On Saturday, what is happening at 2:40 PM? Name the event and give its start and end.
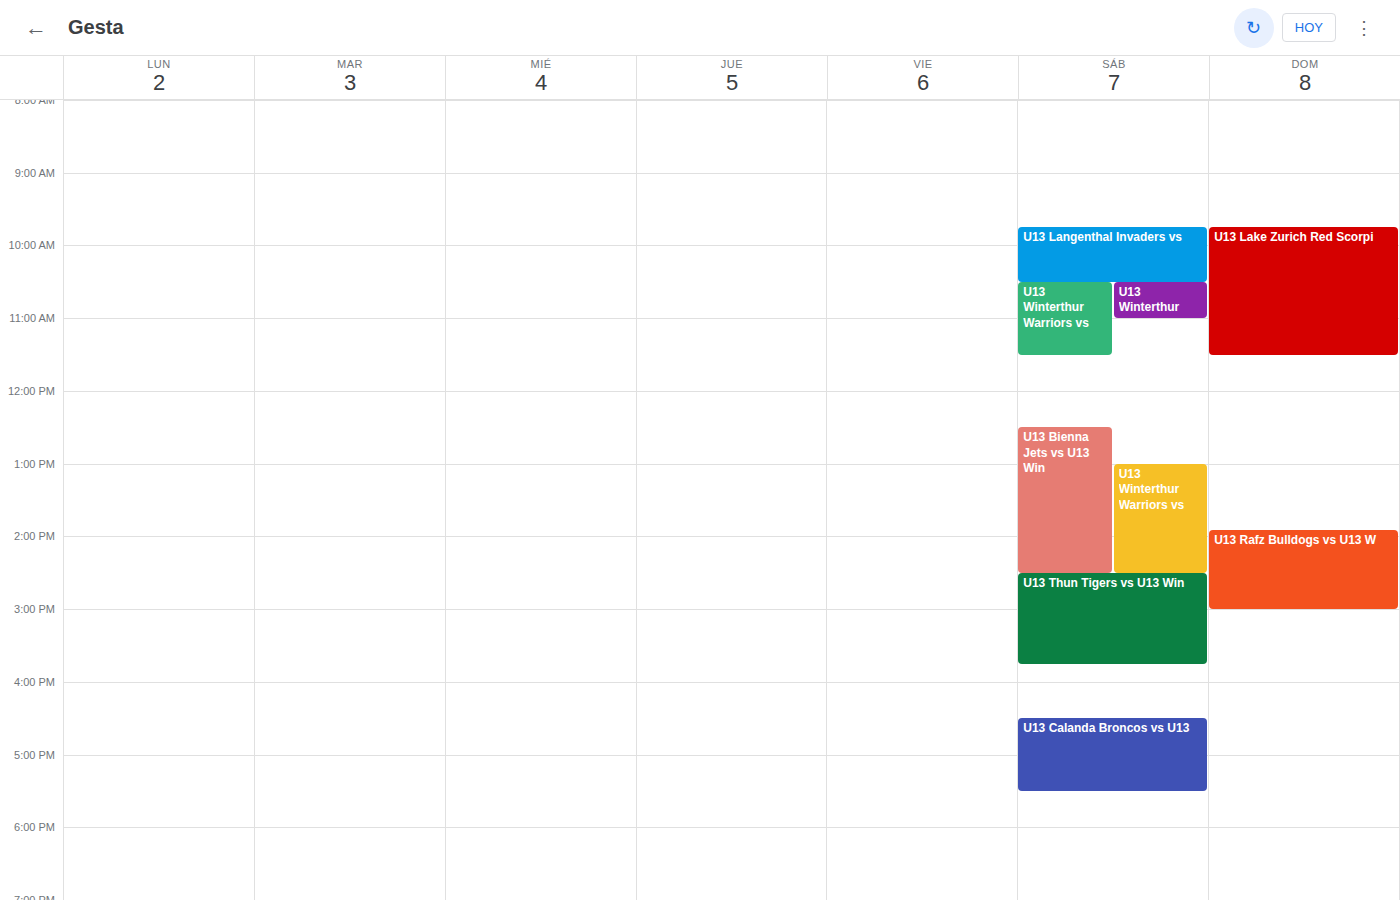
"U13 Thun Tigers vs U13 Win", 2:30 PM to 3:45 PM